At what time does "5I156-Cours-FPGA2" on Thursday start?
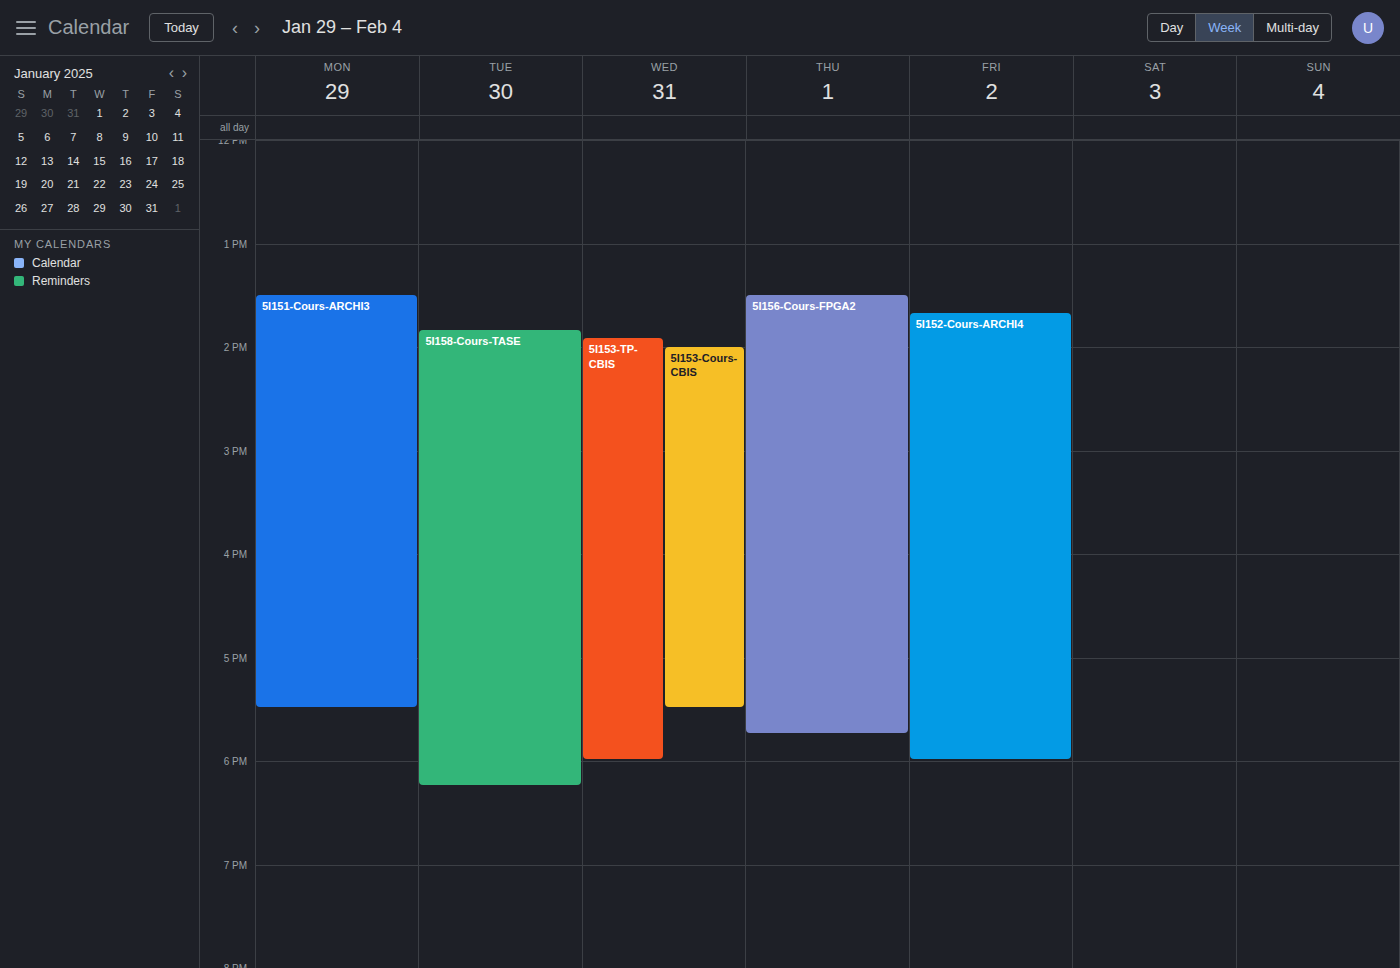
1:30 PM